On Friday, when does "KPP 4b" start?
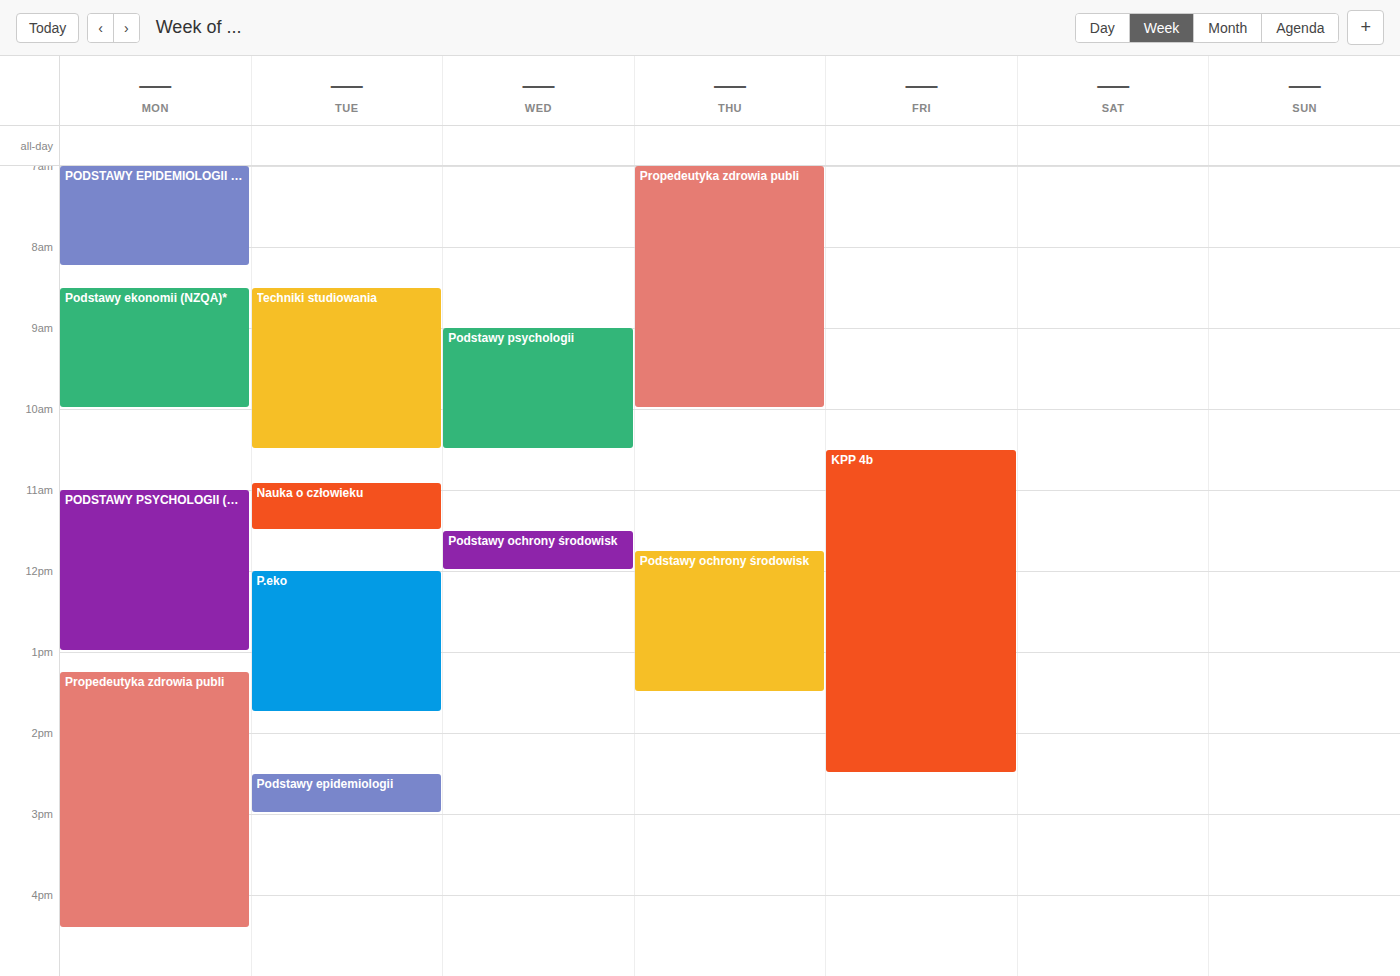
10:30 AM